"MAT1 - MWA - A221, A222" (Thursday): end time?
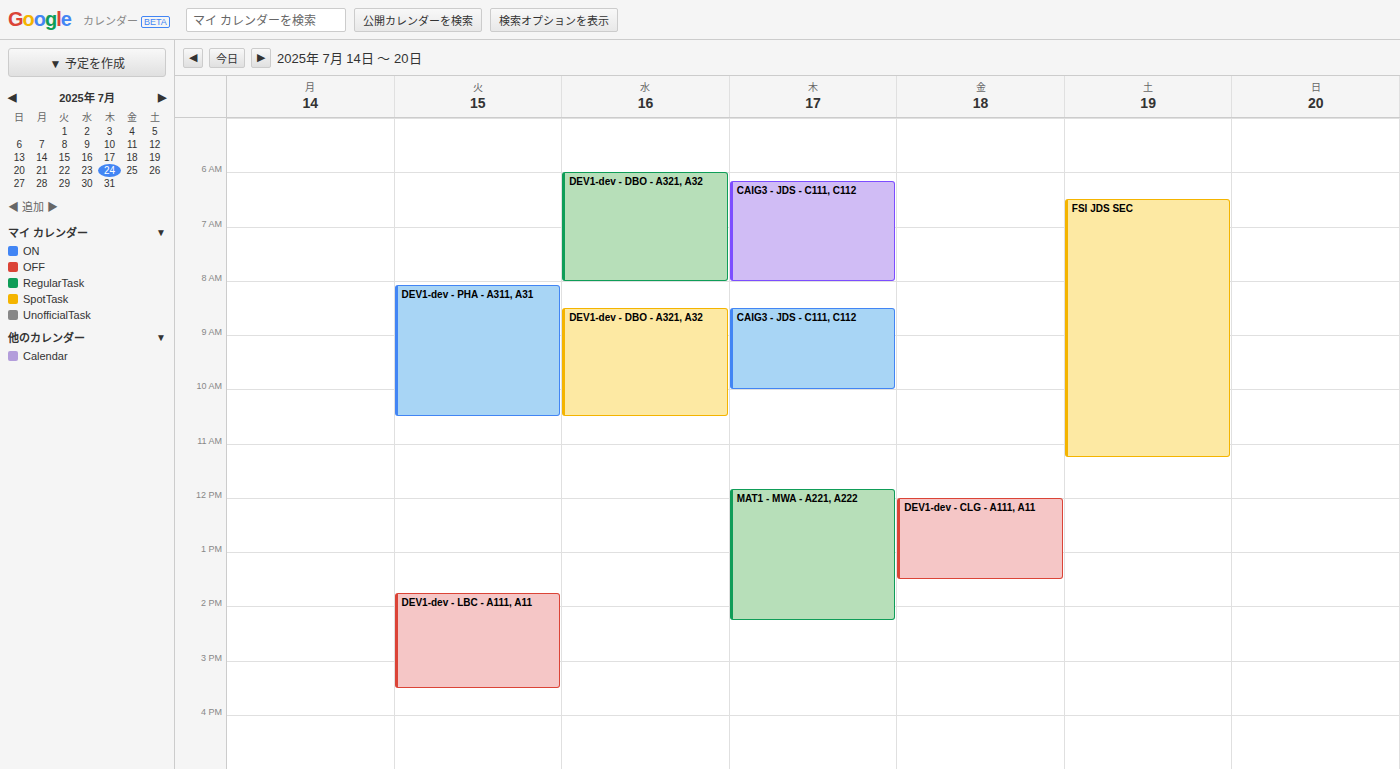
2:15 PM